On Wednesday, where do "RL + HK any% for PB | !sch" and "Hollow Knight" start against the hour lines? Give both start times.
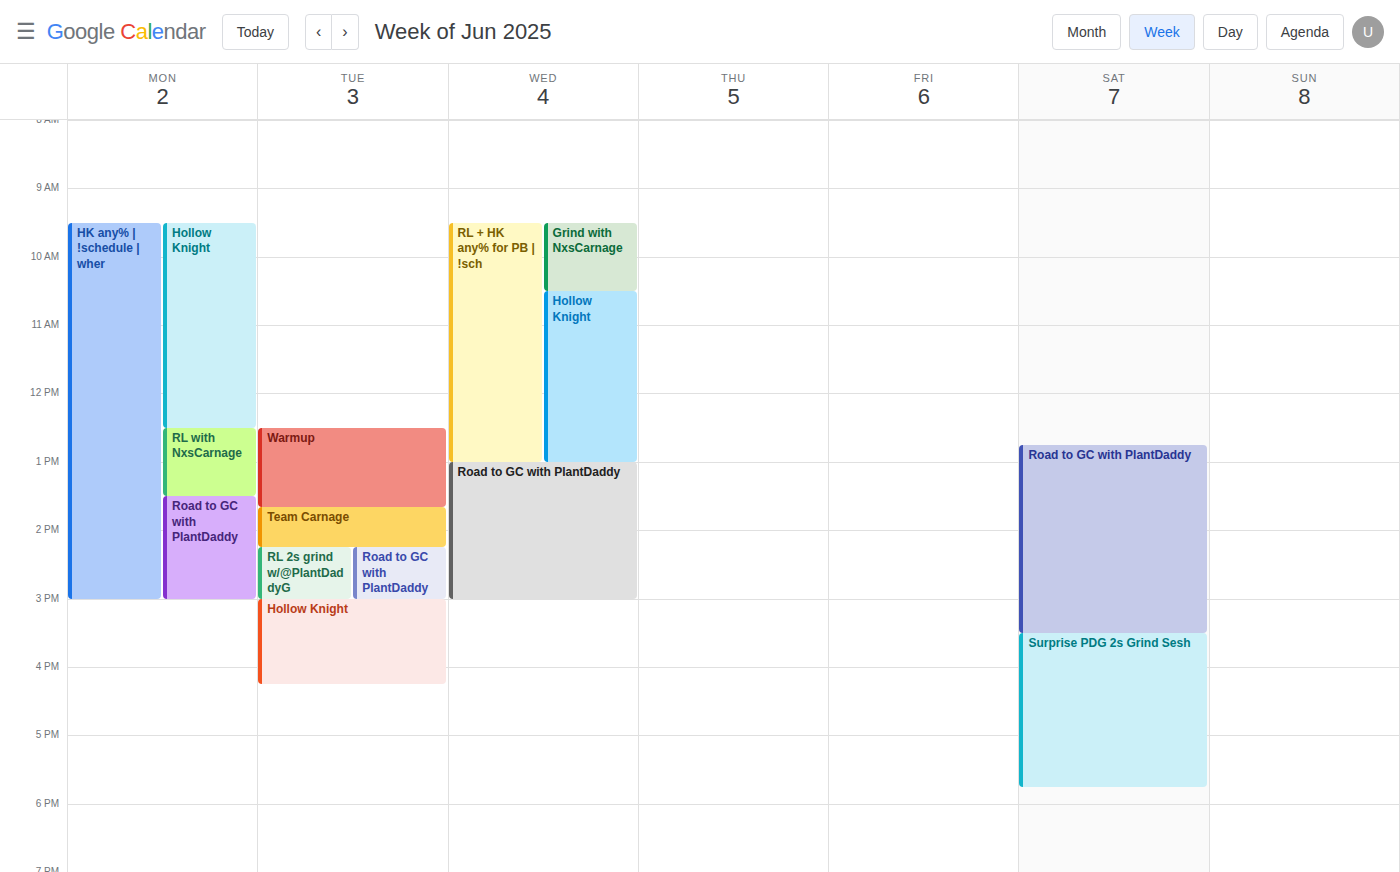
"RL + HK any% for PB | !sch": 9:30 AM, halfway between the 9 AM and 10 AM lines. "Hollow Knight": 10:30 AM, halfway between the 10 AM and 11 AM lines.